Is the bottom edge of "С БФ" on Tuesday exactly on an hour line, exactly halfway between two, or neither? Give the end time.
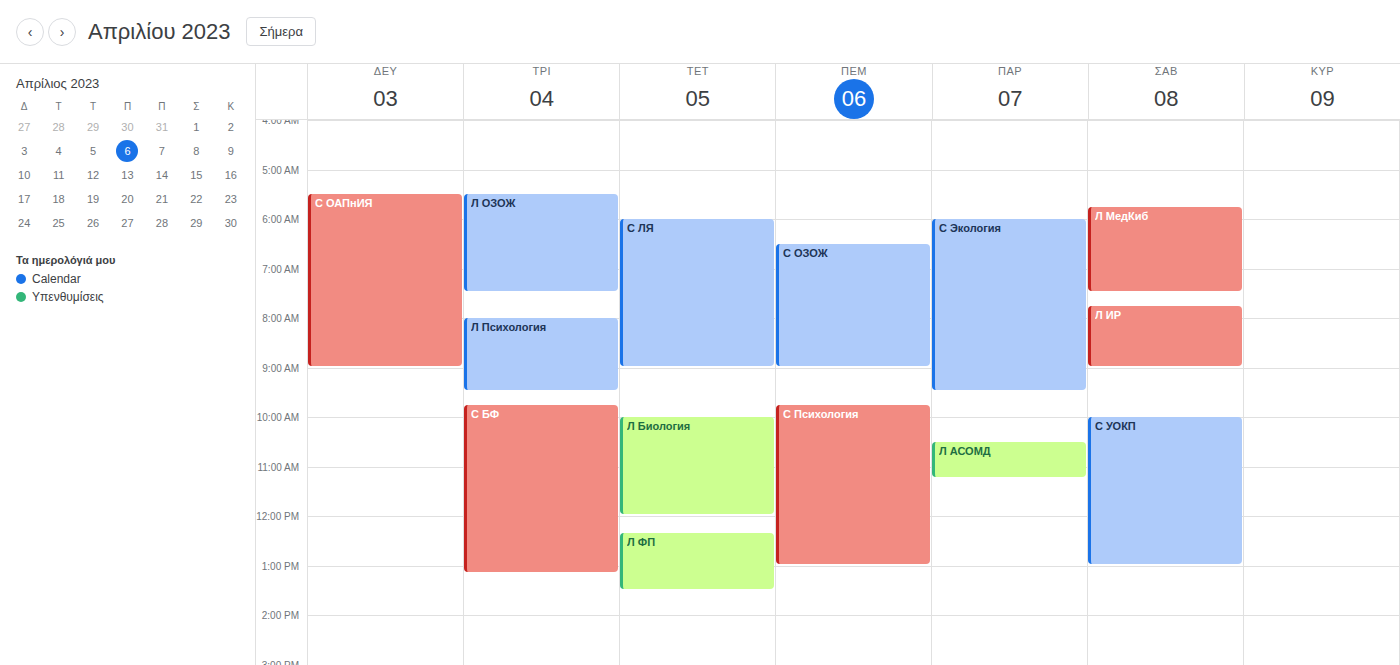
1:10 PM -- neither: 10 minutes below the 1 PM line and 50 minutes above the 2 PM line.